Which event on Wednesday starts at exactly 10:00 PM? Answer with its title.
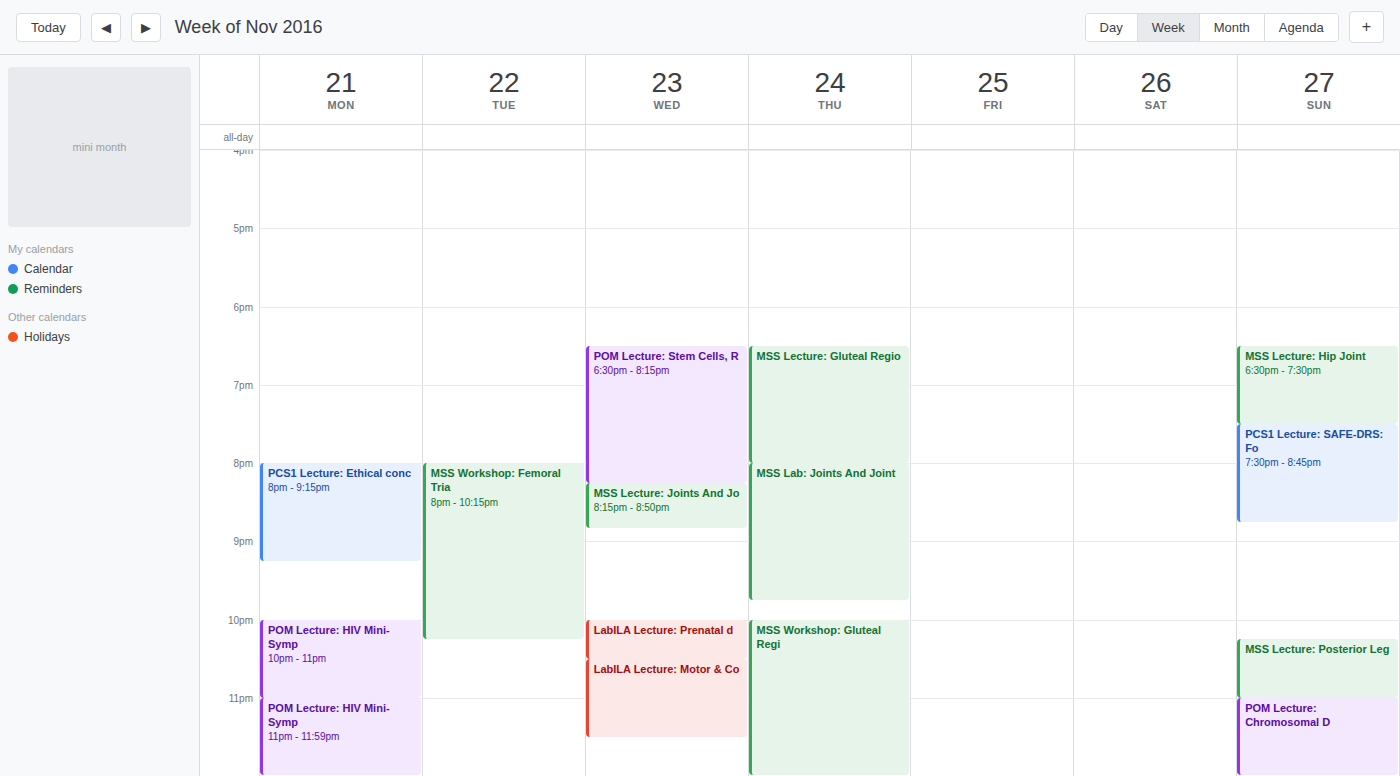
"LabILA Lecture: Prenatal d"